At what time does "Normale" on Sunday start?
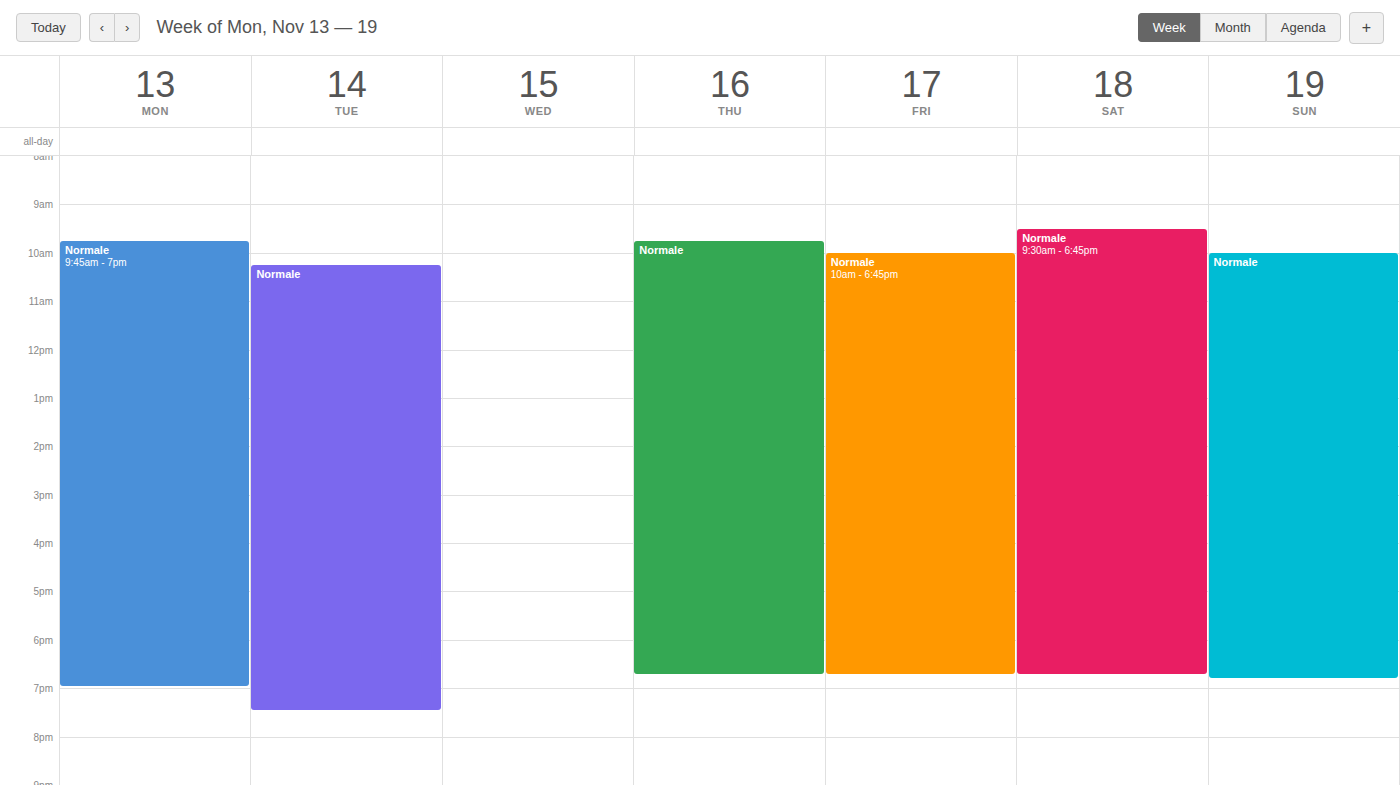
10:00 AM